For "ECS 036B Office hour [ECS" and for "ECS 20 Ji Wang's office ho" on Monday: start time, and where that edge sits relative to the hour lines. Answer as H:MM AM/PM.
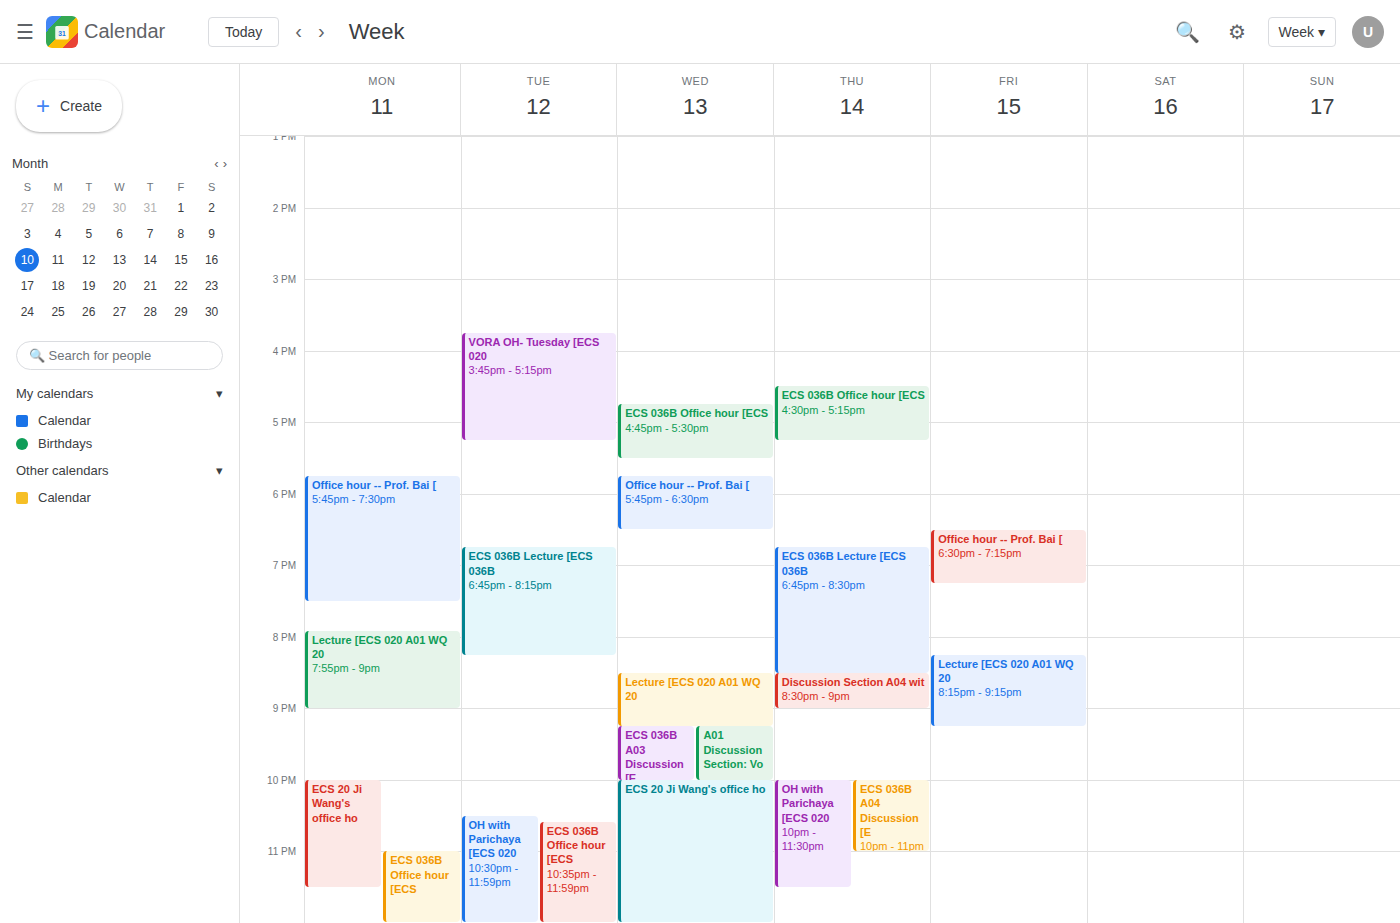
"ECS 036B Office hour [ECS": 11:00 PM, exactly on the 11 PM line. "ECS 20 Ji Wang's office ho": 10:00 PM, exactly on the 10 PM line.